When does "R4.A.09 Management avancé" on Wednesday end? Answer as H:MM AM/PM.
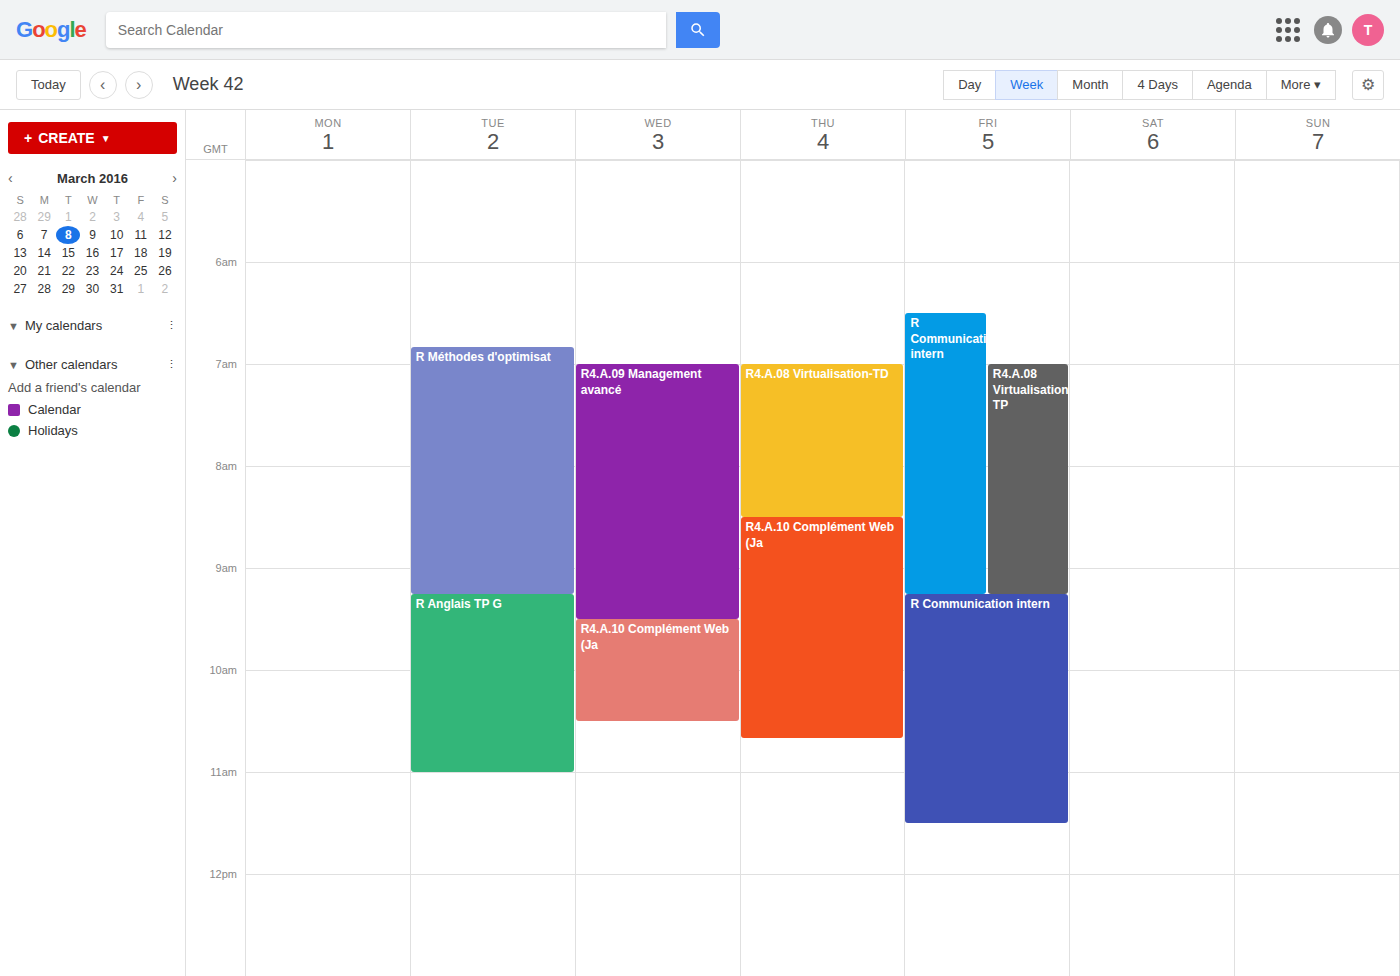
9:30 AM